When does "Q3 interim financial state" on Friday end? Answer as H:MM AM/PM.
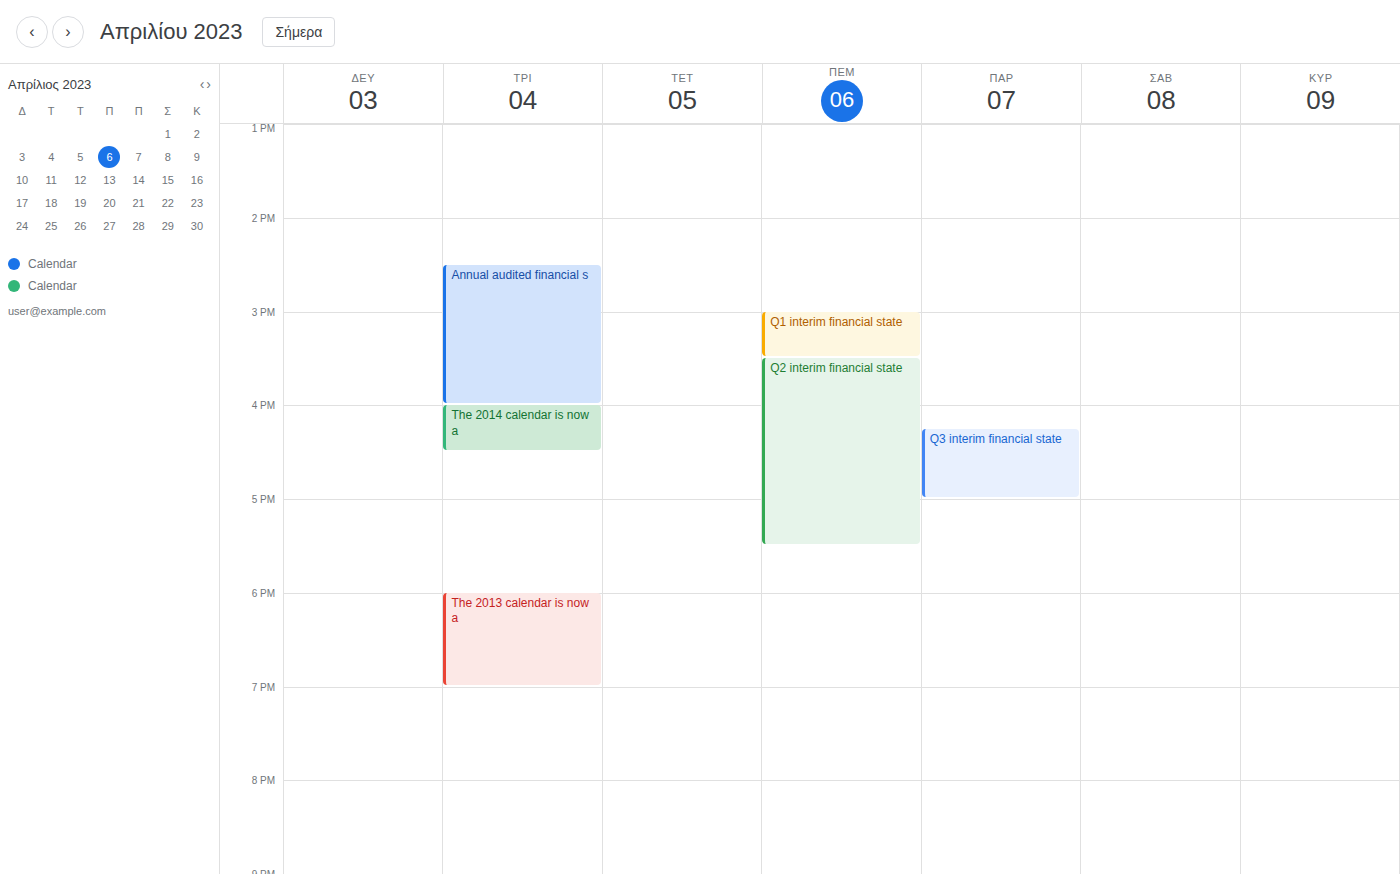
5:00 PM